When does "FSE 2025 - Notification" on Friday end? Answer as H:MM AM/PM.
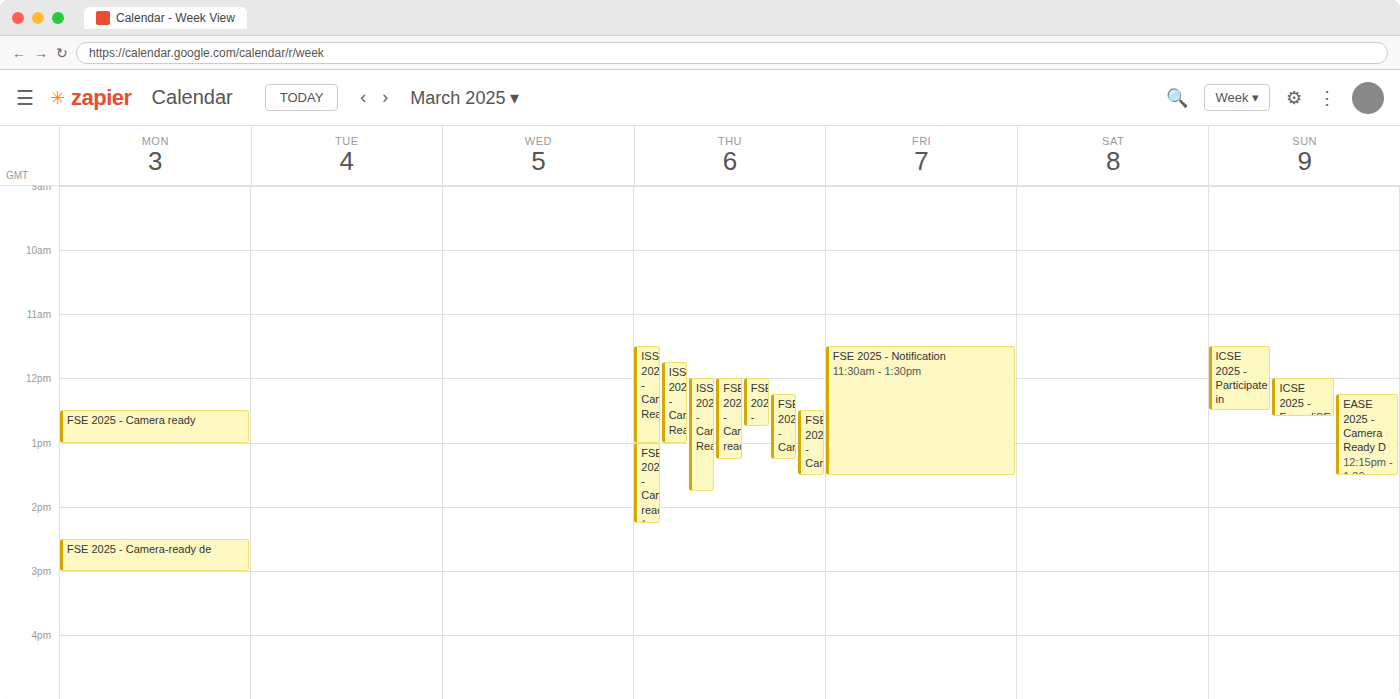
1:30 PM